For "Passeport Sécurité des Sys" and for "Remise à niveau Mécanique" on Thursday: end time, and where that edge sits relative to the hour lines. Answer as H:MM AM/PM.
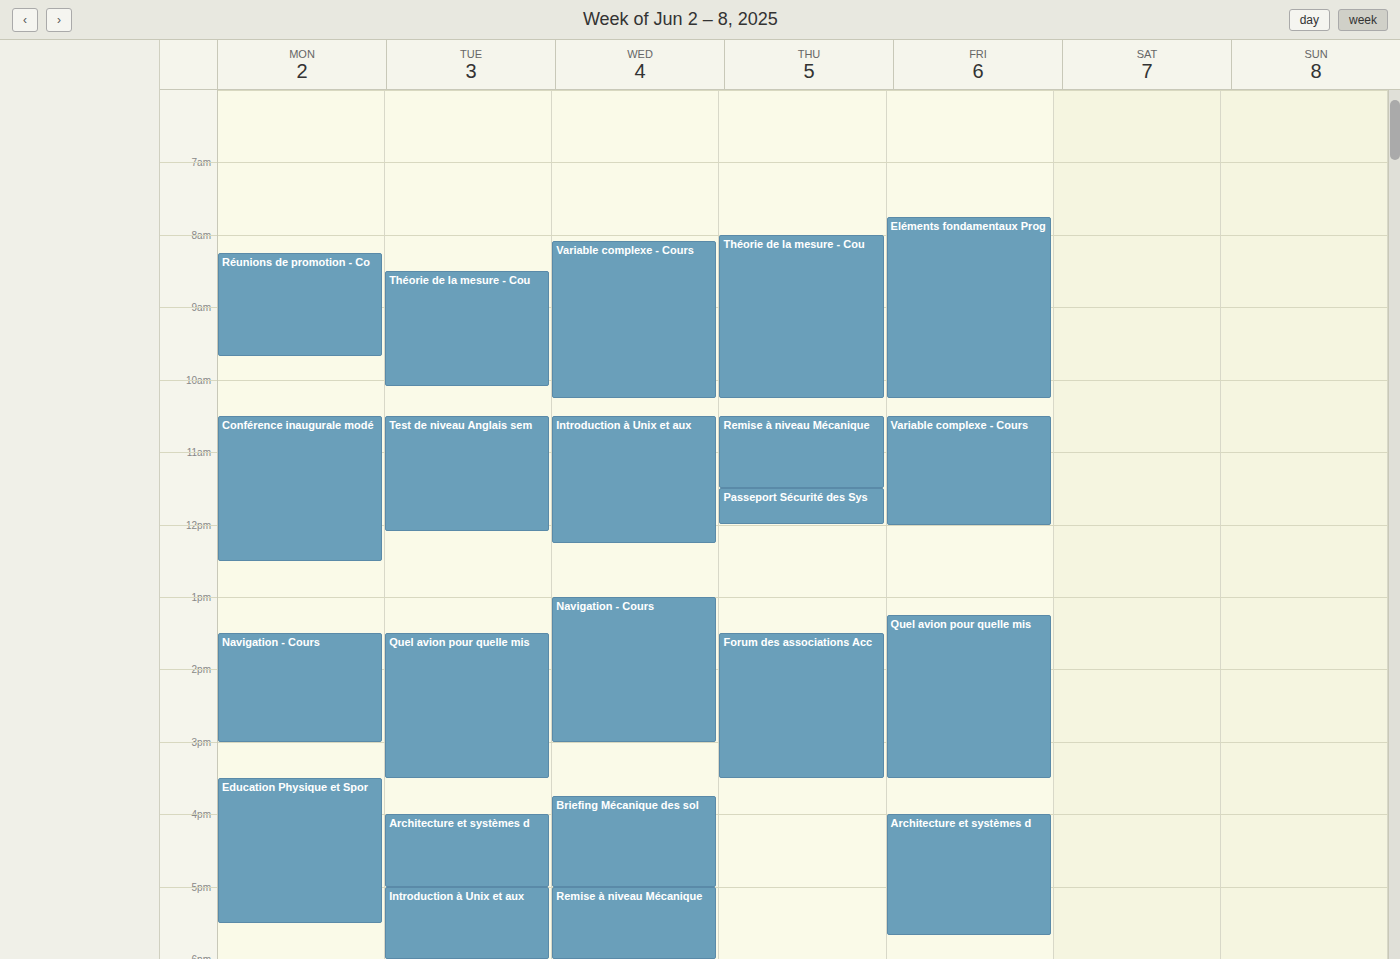
"Passeport Sécurité des Sys": 12:00 PM, exactly on the 12 PM line. "Remise à niveau Mécanique": 11:30 AM, halfway between the 11 AM and 12 PM lines.